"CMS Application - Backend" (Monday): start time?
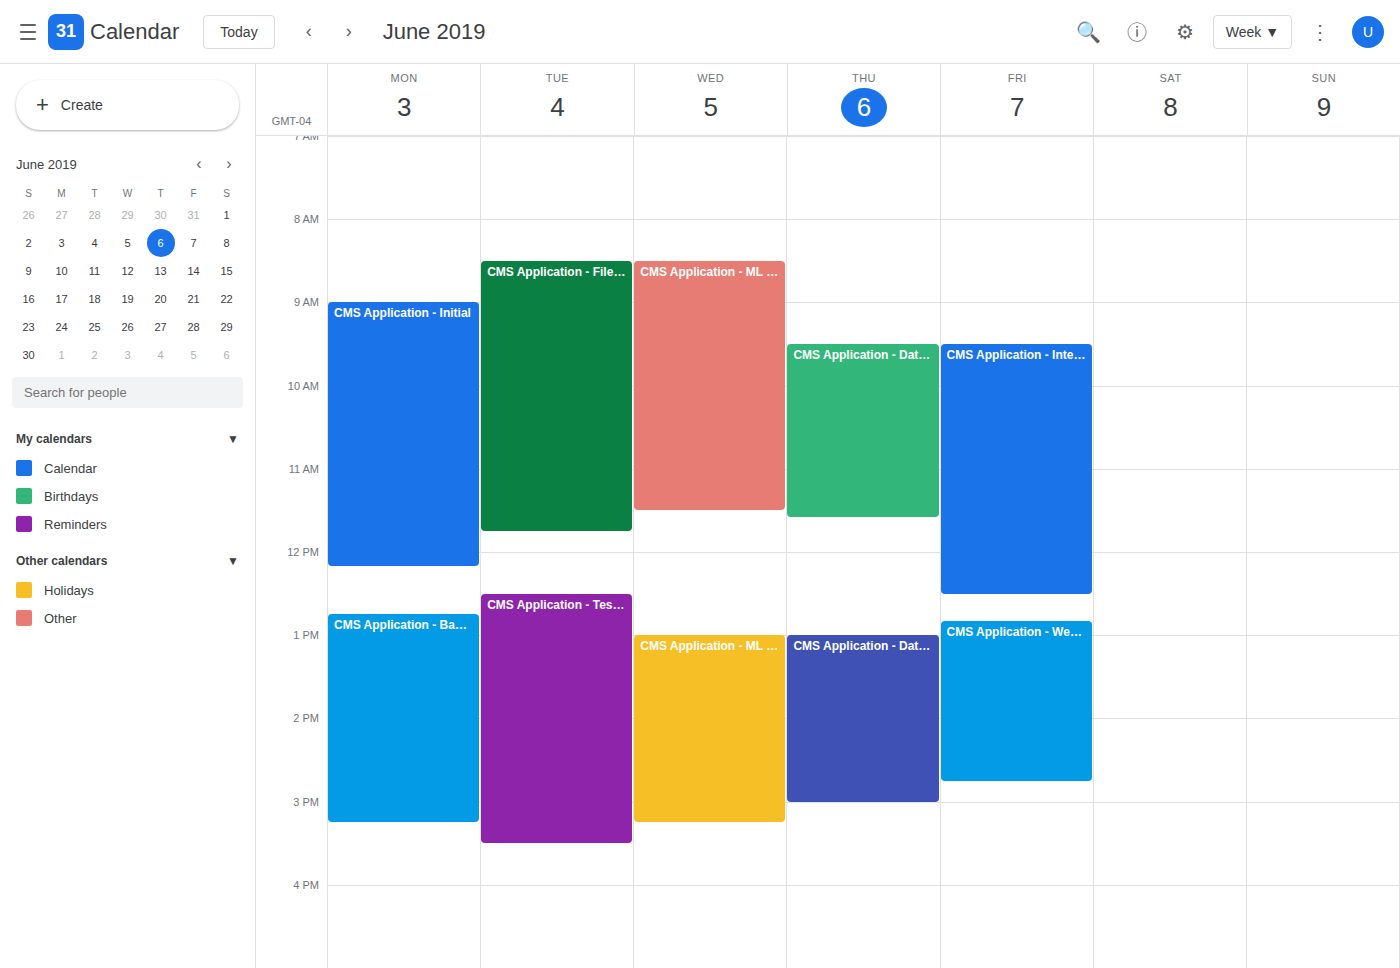
12:45 PM